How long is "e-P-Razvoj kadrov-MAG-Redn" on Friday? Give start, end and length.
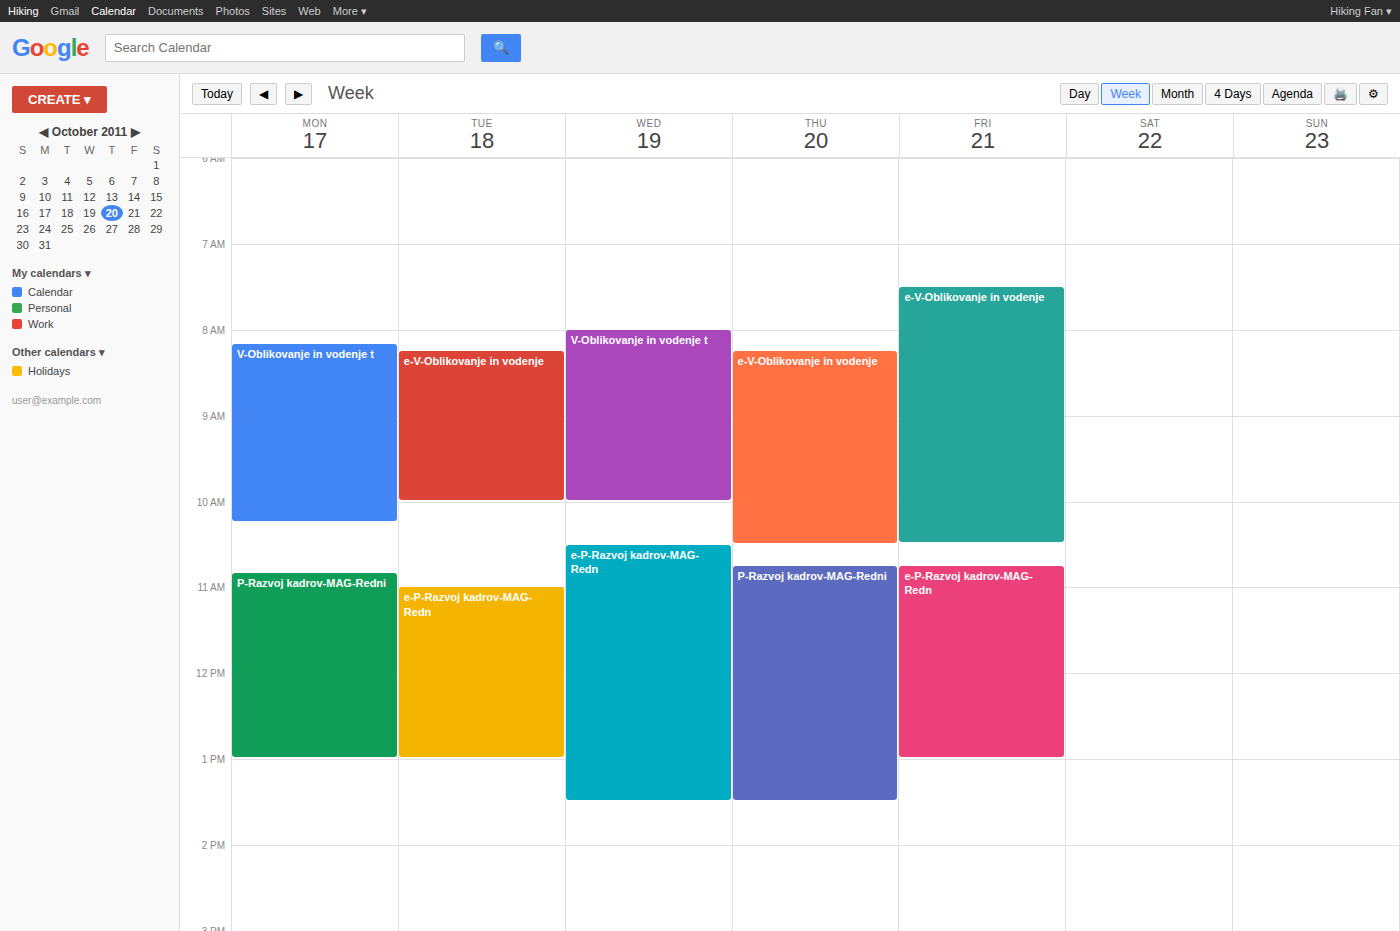
10:45 AM to 1:00 PM, 2 hours 15 minutes